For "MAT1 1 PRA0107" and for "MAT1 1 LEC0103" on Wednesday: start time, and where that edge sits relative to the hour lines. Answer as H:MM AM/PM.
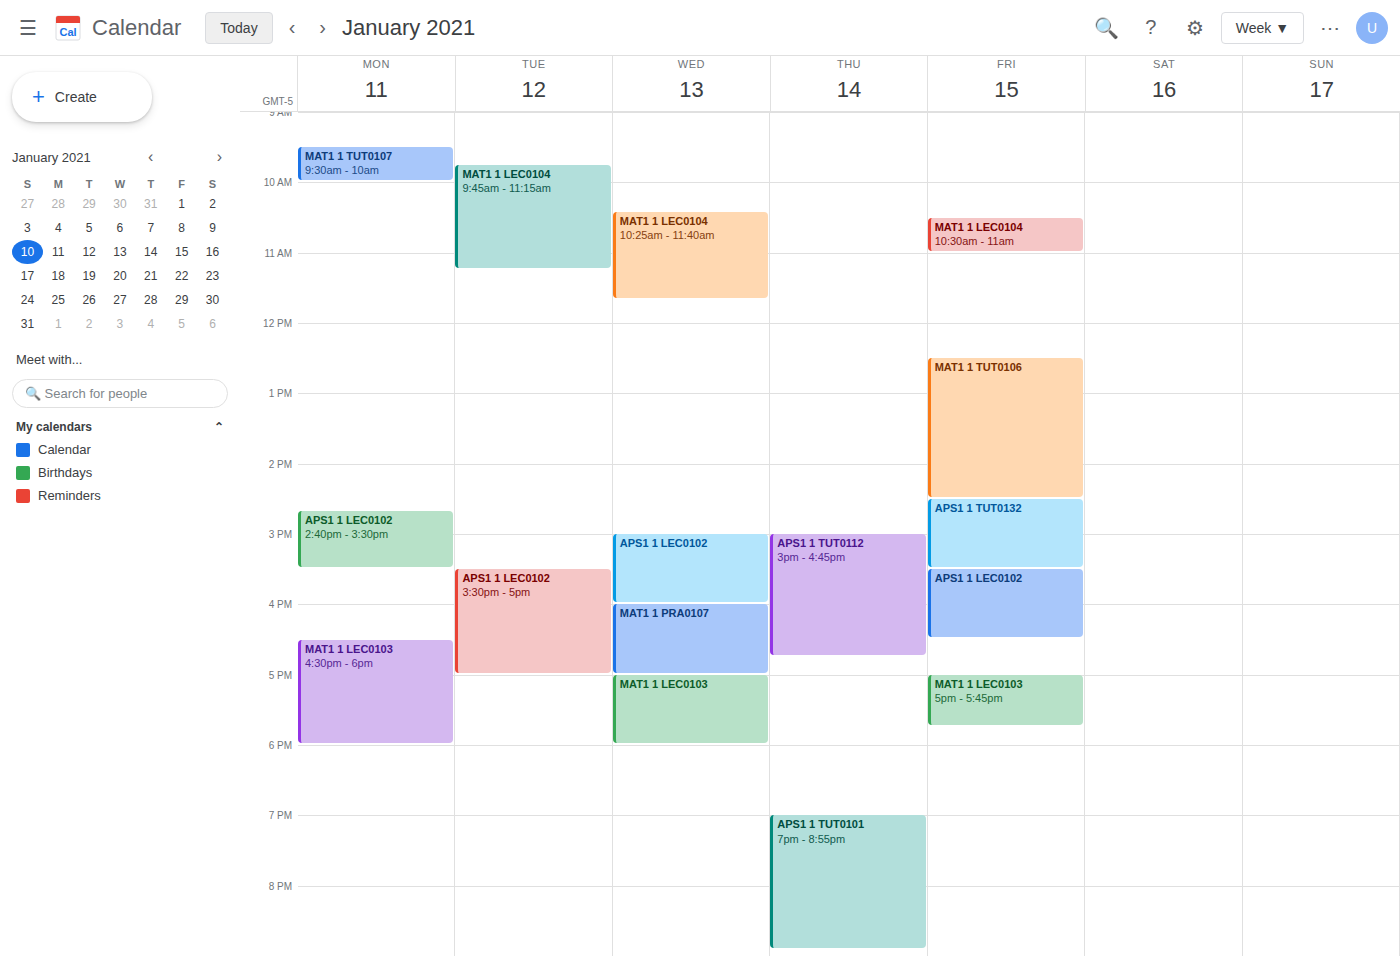
"MAT1 1 PRA0107": 4:00 PM, exactly on the 4 PM line. "MAT1 1 LEC0103": 5:00 PM, exactly on the 5 PM line.